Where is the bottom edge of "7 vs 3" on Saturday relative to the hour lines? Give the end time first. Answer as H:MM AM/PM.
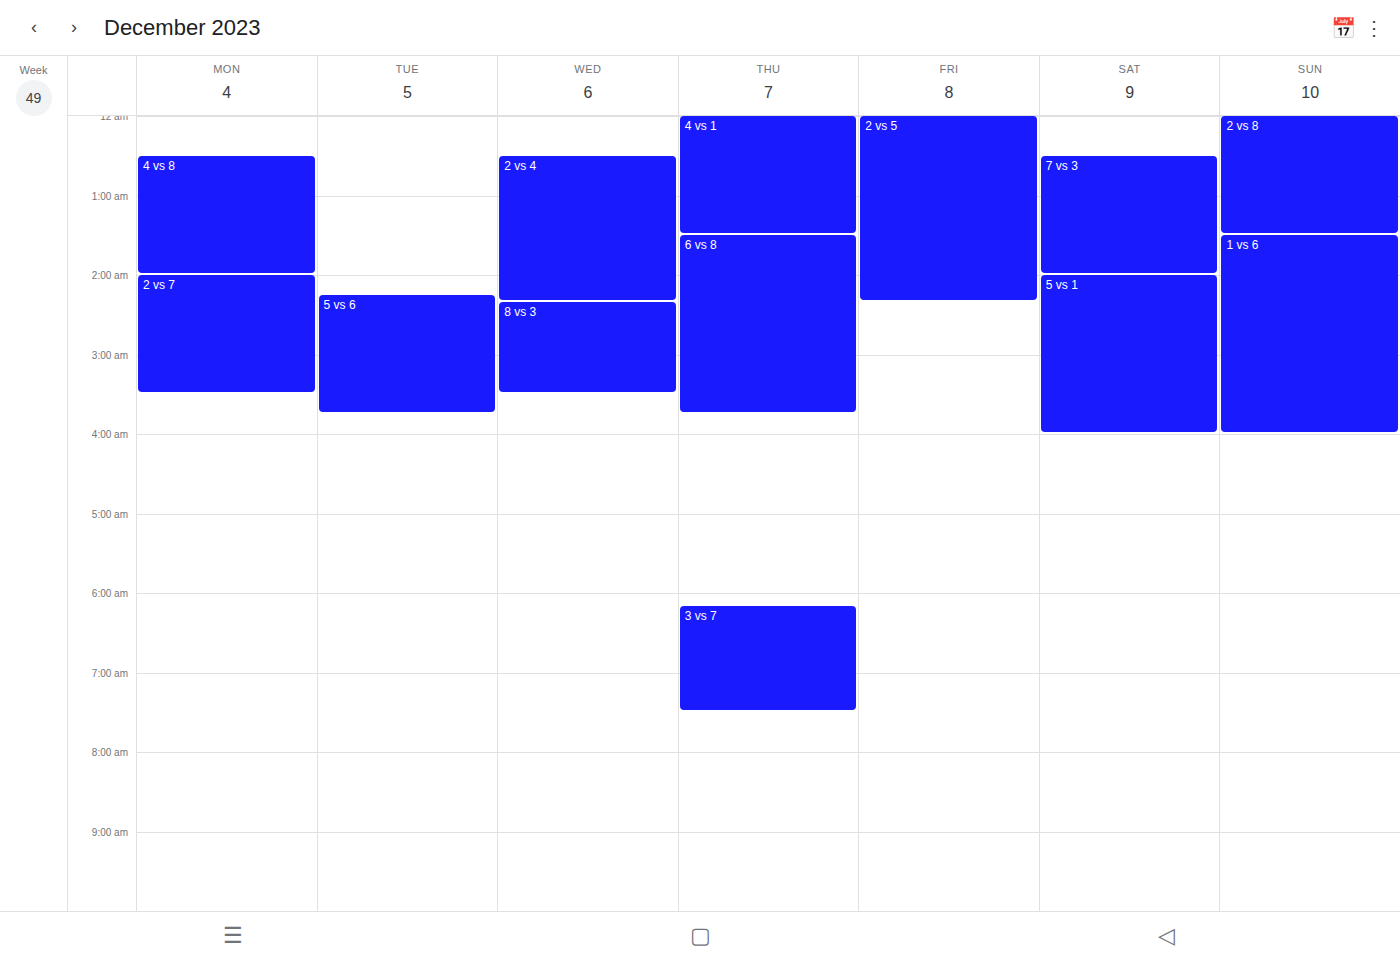
2:00 AM -- exactly on the 2 AM line.